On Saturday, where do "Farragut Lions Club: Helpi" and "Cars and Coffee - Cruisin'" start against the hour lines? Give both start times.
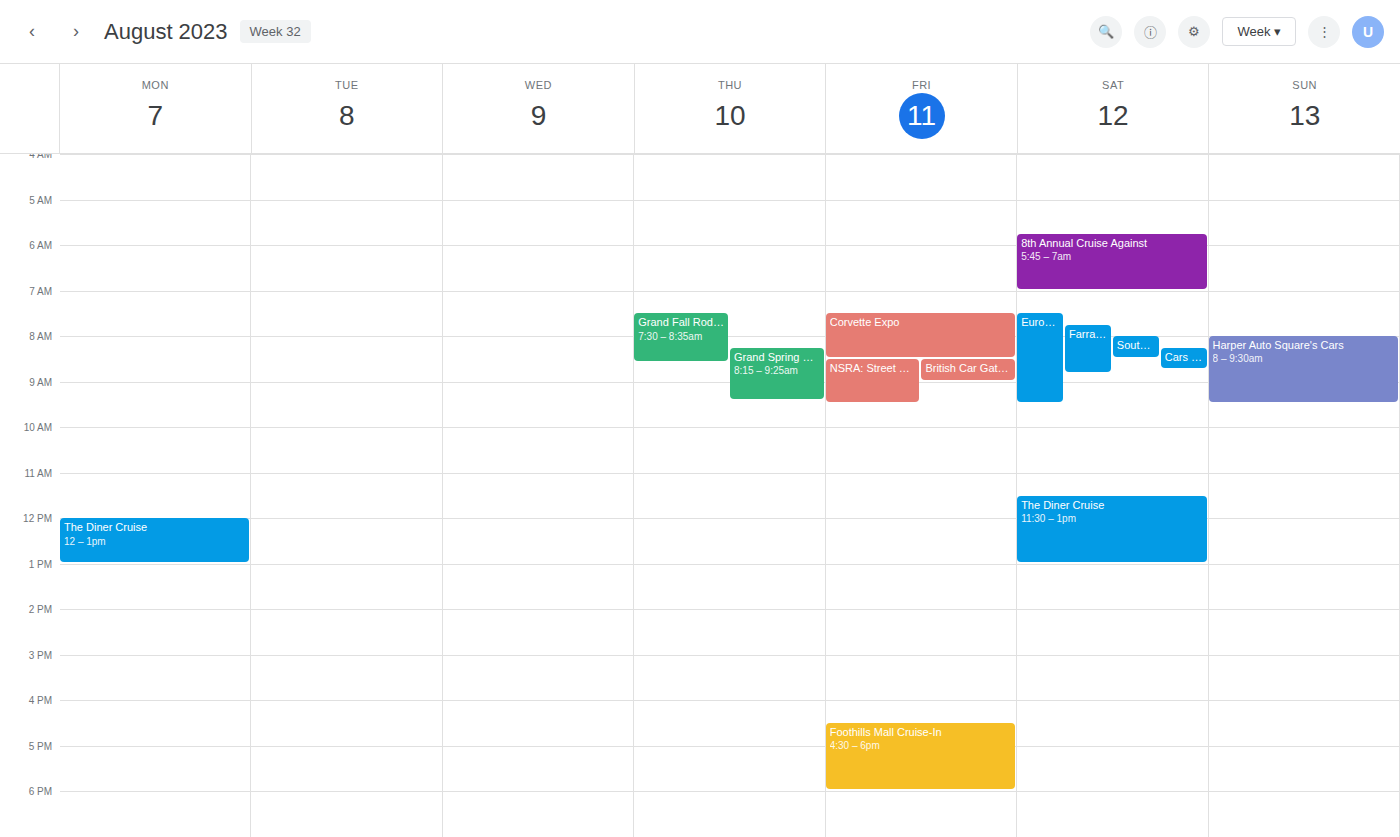
"Farragut Lions Club: Helpi": 7:45 AM, neither: three quarters of the way from the 7 AM line to the 8 AM line. "Cars and Coffee - Cruisin'": 8:15 AM, neither: a quarter of the way from the 8 AM line to the 9 AM line.